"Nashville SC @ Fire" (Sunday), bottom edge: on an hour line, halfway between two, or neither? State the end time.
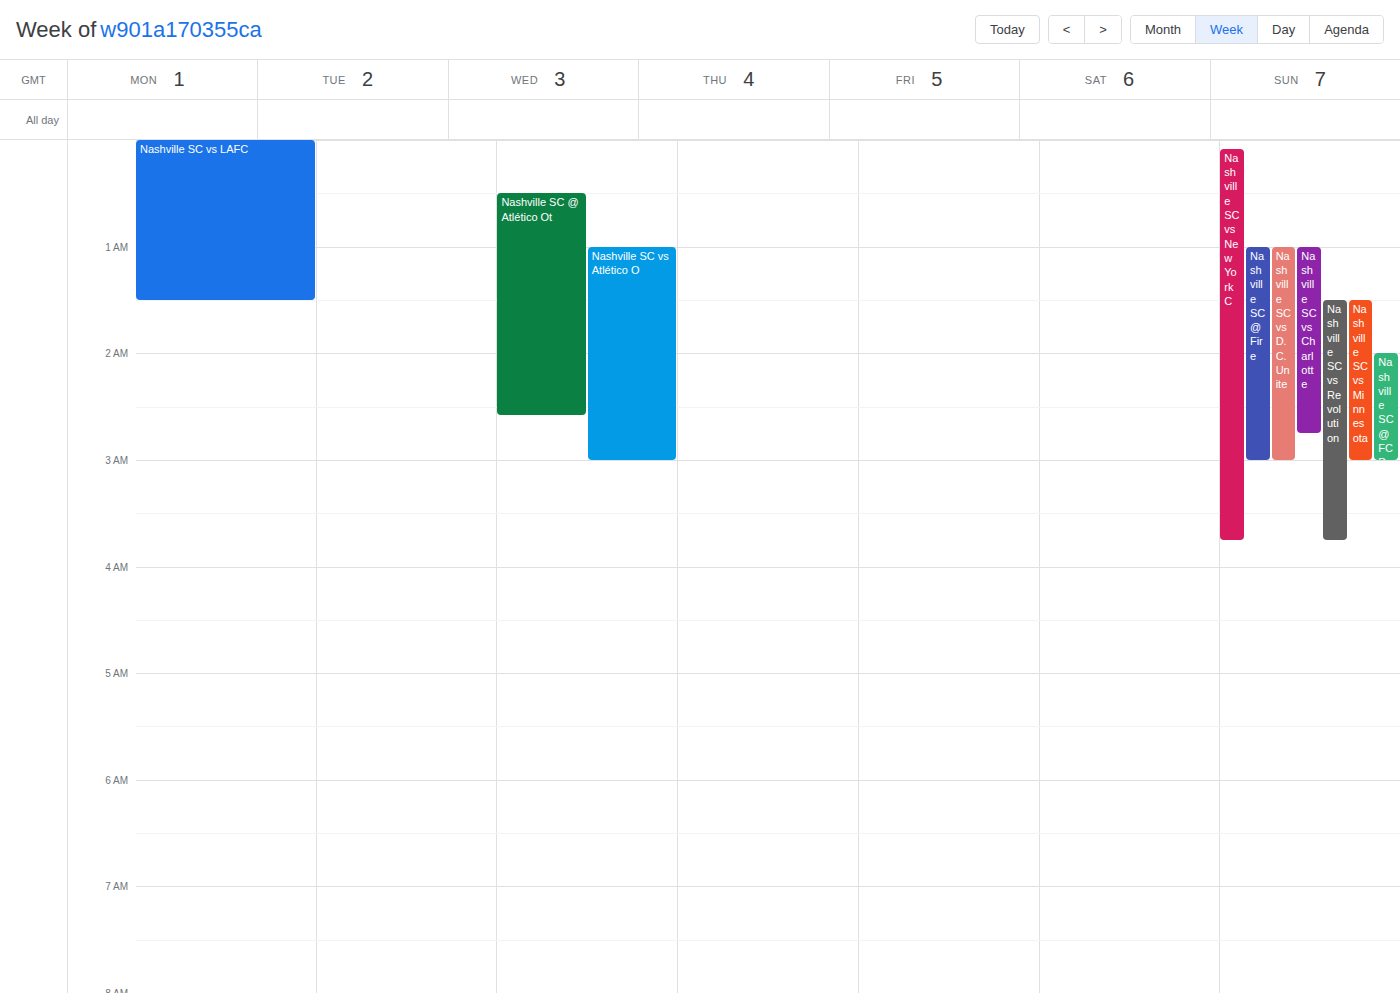
3:00 AM -- exactly on the 3 AM line.